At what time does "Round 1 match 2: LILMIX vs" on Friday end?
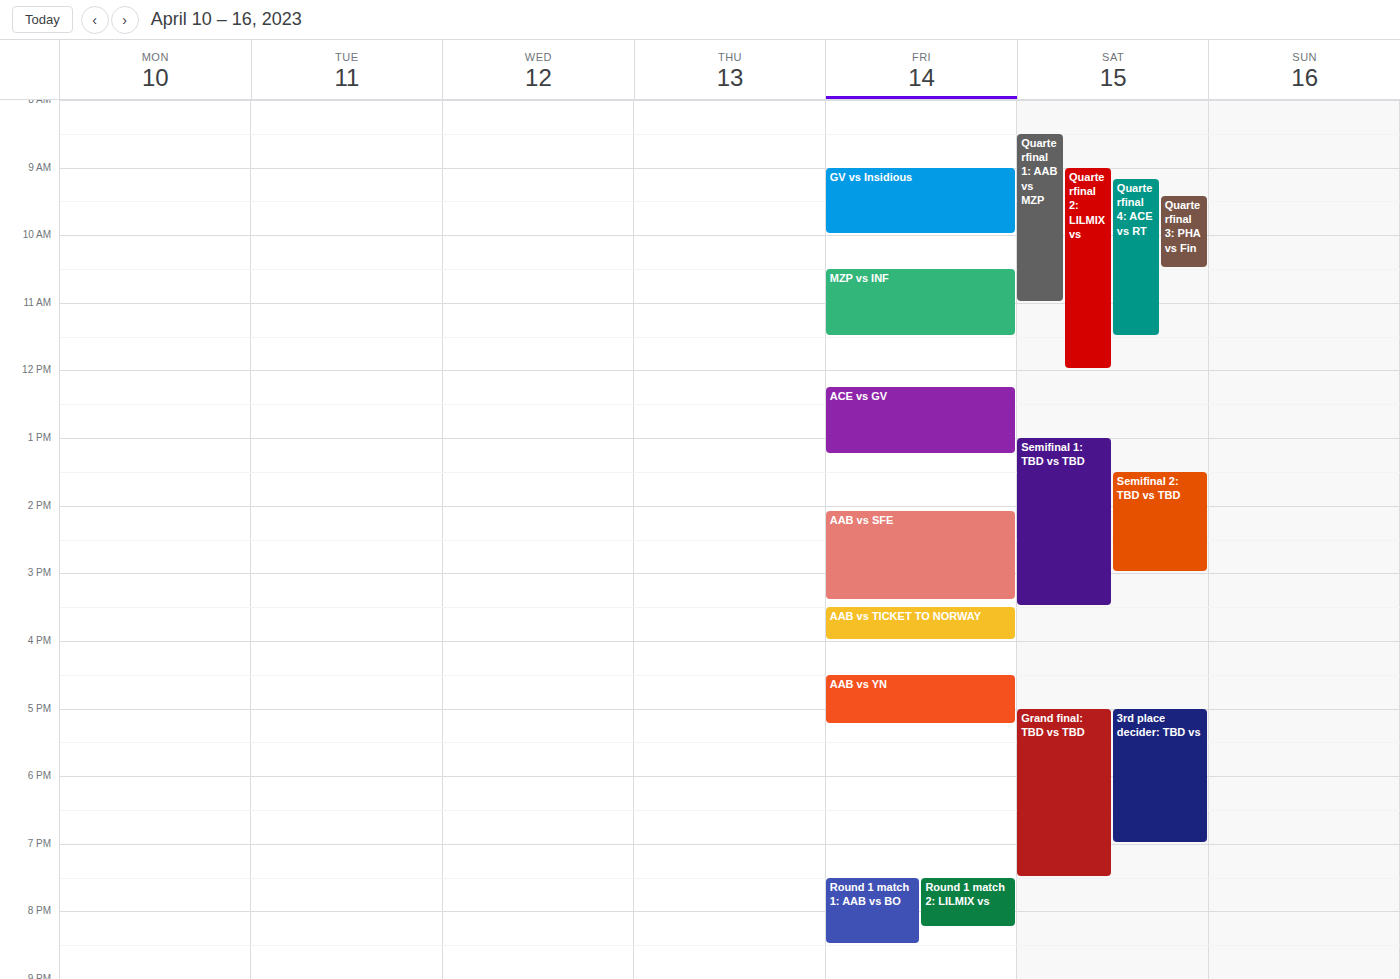
8:15 PM